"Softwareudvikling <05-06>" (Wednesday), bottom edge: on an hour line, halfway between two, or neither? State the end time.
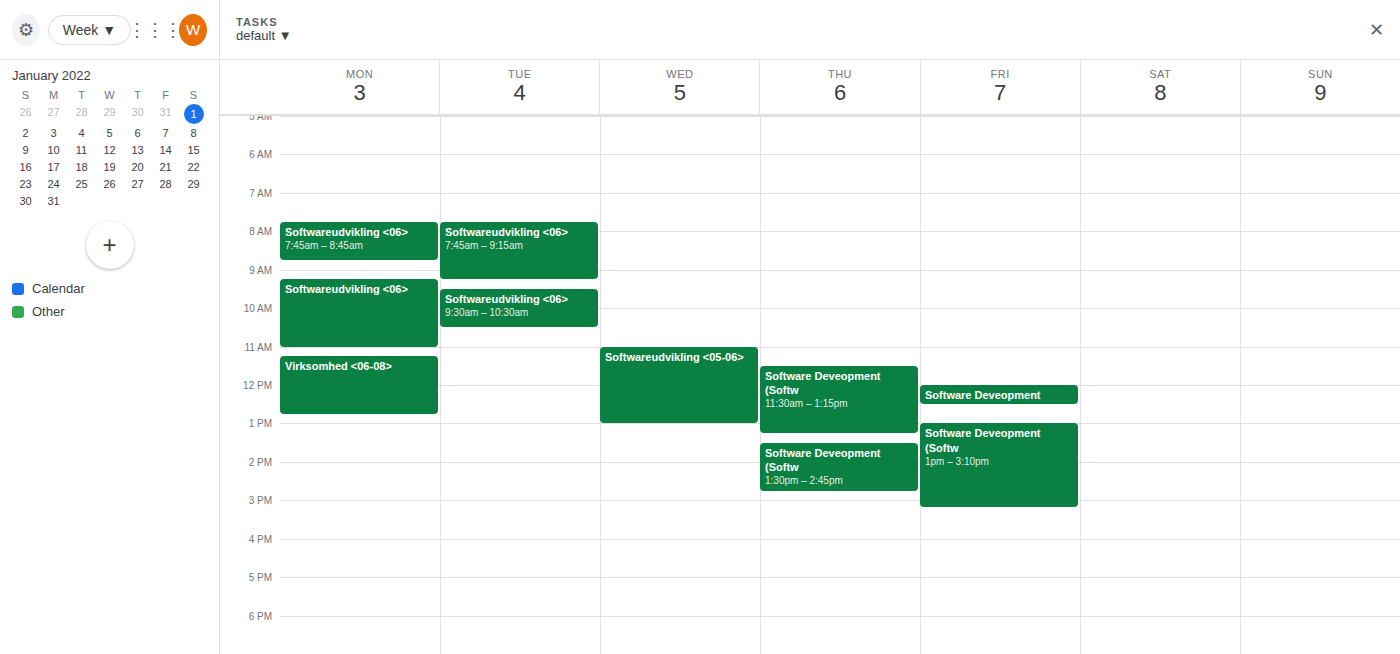
1:00 PM -- exactly on the 1 PM line.